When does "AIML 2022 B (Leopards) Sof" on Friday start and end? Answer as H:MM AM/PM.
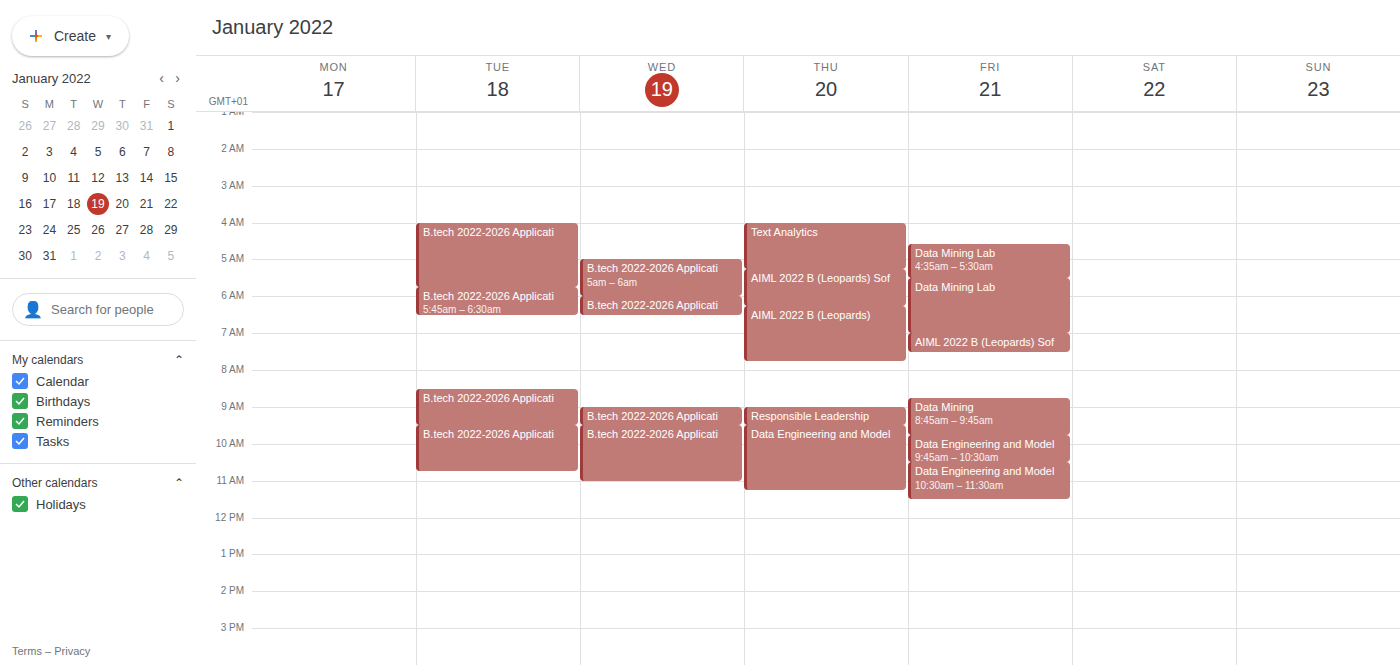
7:00 AM to 7:30 AM